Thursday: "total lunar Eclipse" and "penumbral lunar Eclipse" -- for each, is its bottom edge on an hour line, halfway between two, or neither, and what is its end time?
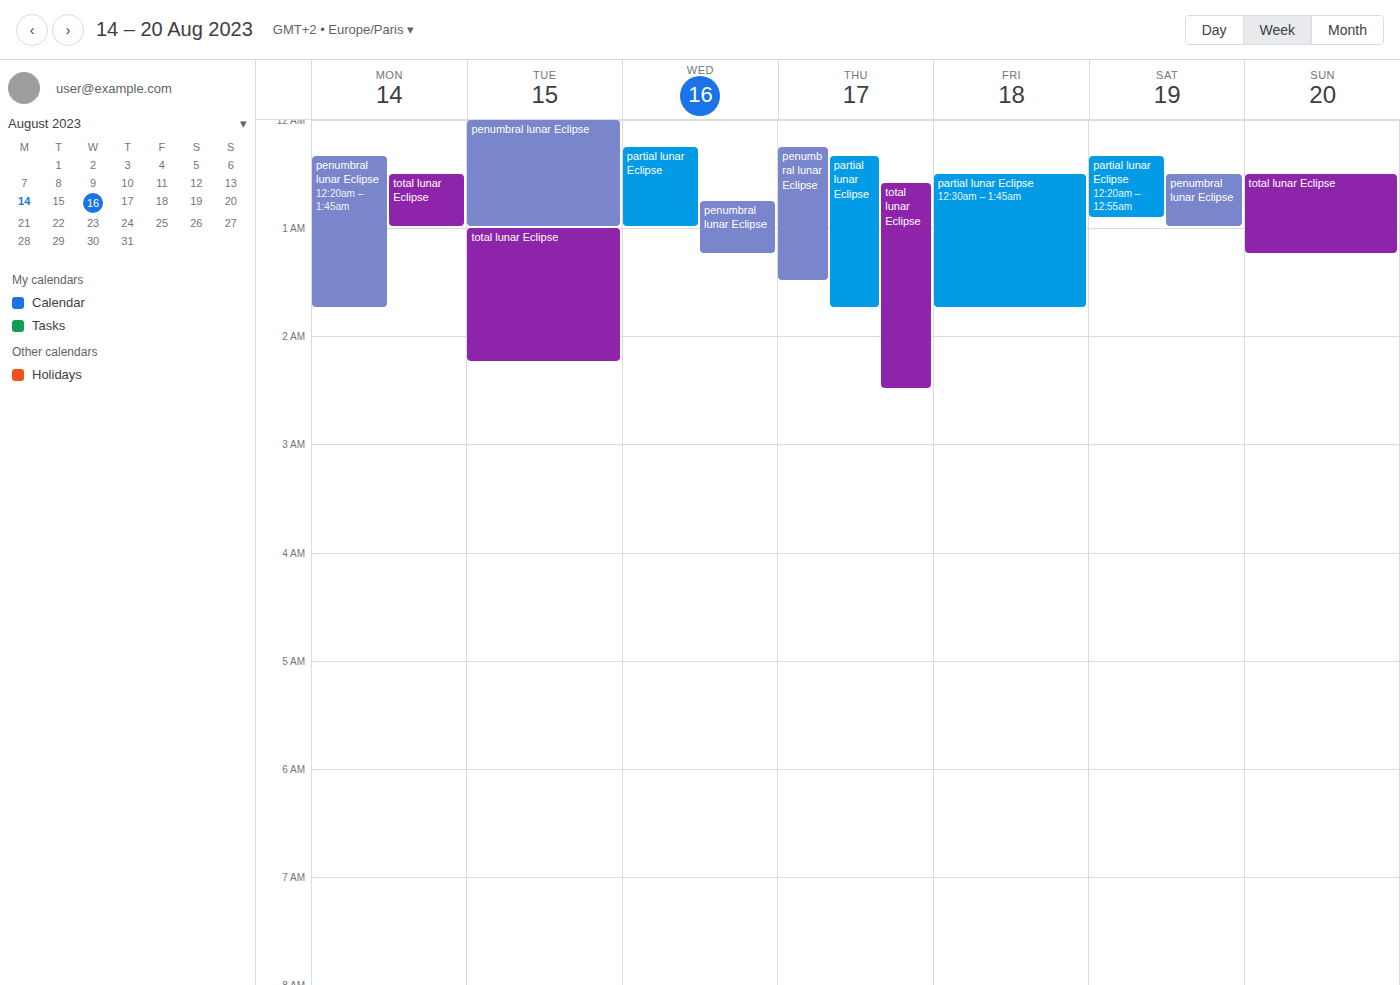
"total lunar Eclipse": 2:30 AM, halfway between the 2 AM and 3 AM lines. "penumbral lunar Eclipse": 1:30 AM, halfway between the 1 AM and 2 AM lines.